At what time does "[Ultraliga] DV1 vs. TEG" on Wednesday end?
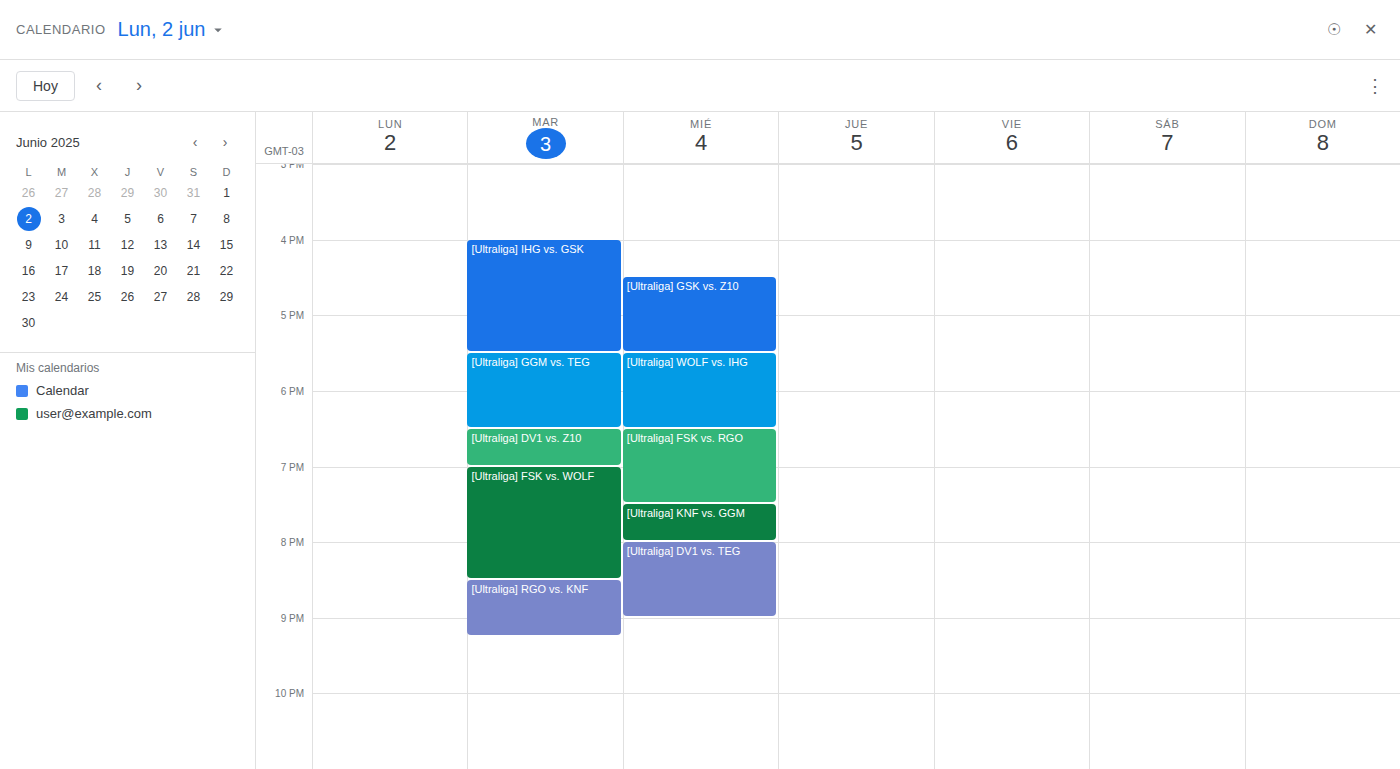
9:00 PM